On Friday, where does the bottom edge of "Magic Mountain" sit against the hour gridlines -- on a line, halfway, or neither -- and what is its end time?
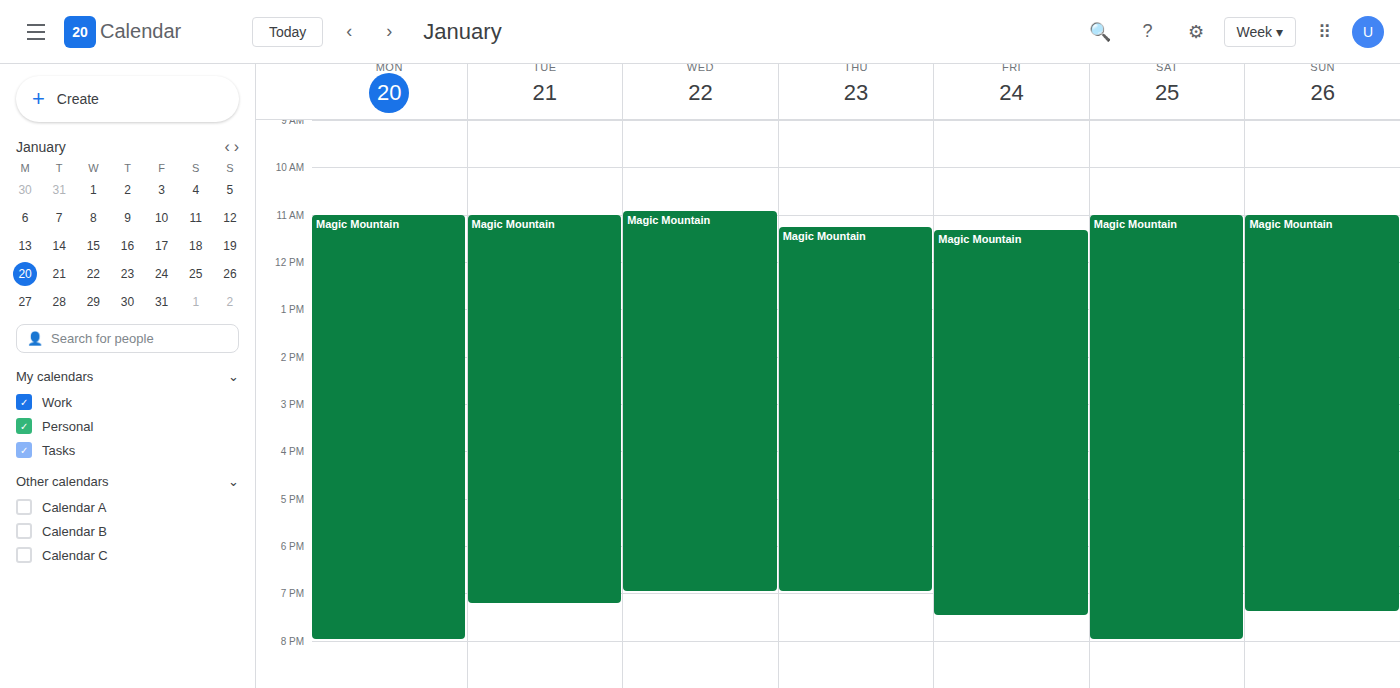
7:30 PM -- halfway between the 7 PM and 8 PM lines.